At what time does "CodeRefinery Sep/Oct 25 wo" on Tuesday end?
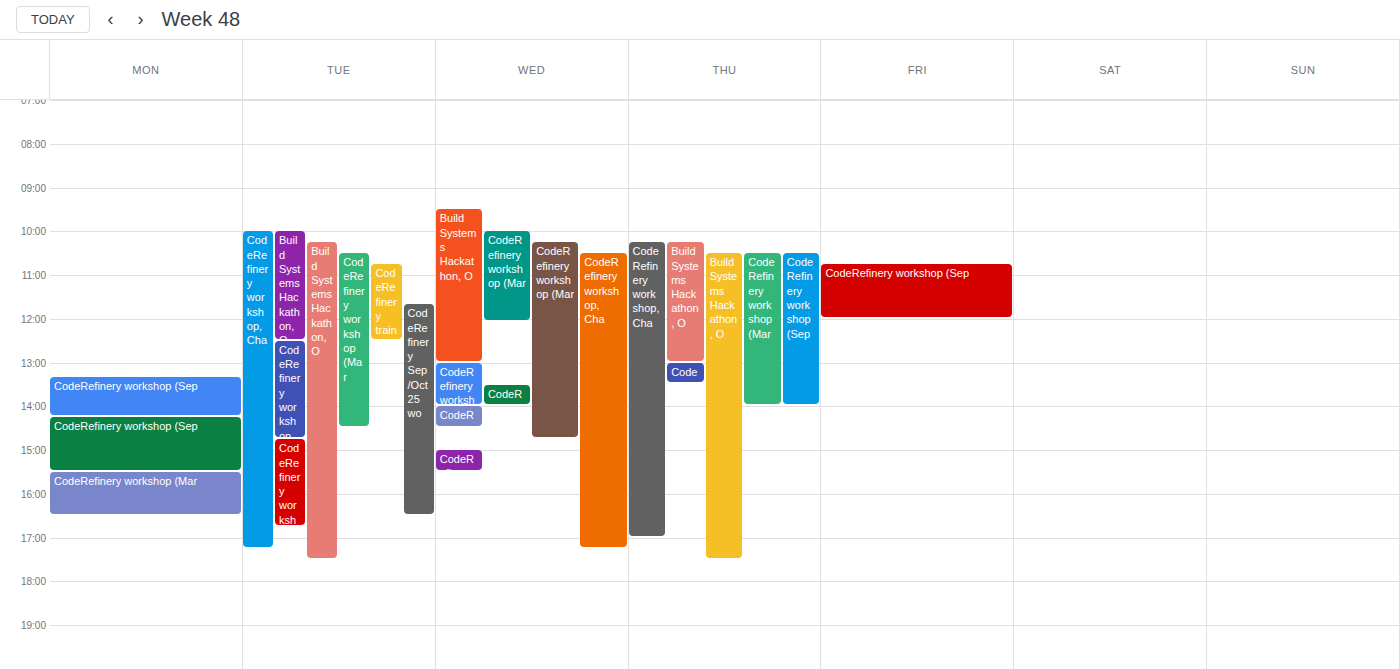
16:30